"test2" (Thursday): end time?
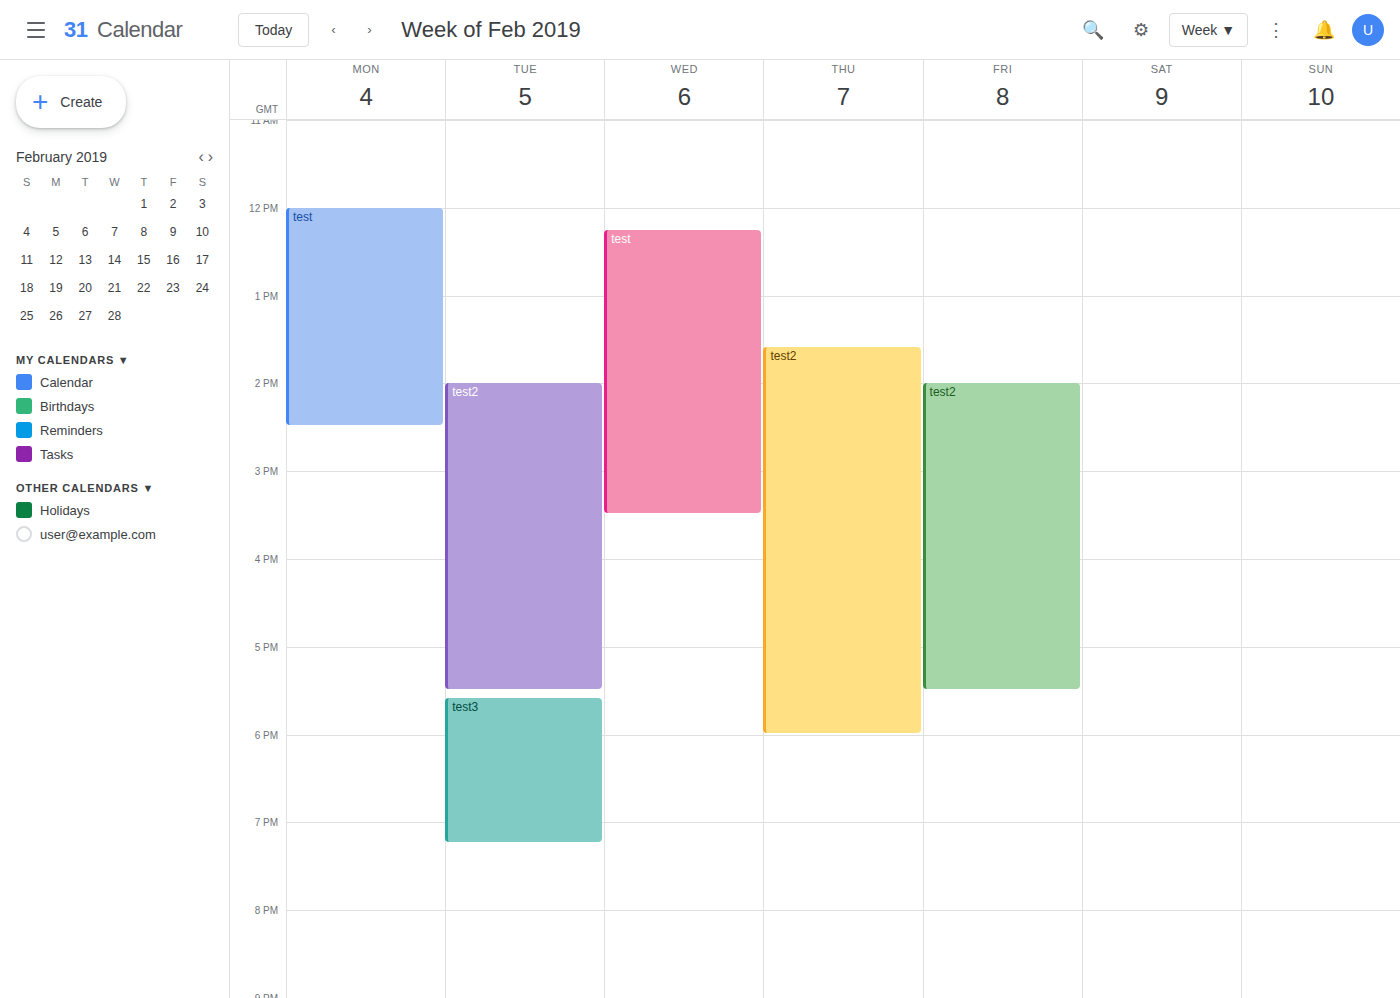
6:00 PM